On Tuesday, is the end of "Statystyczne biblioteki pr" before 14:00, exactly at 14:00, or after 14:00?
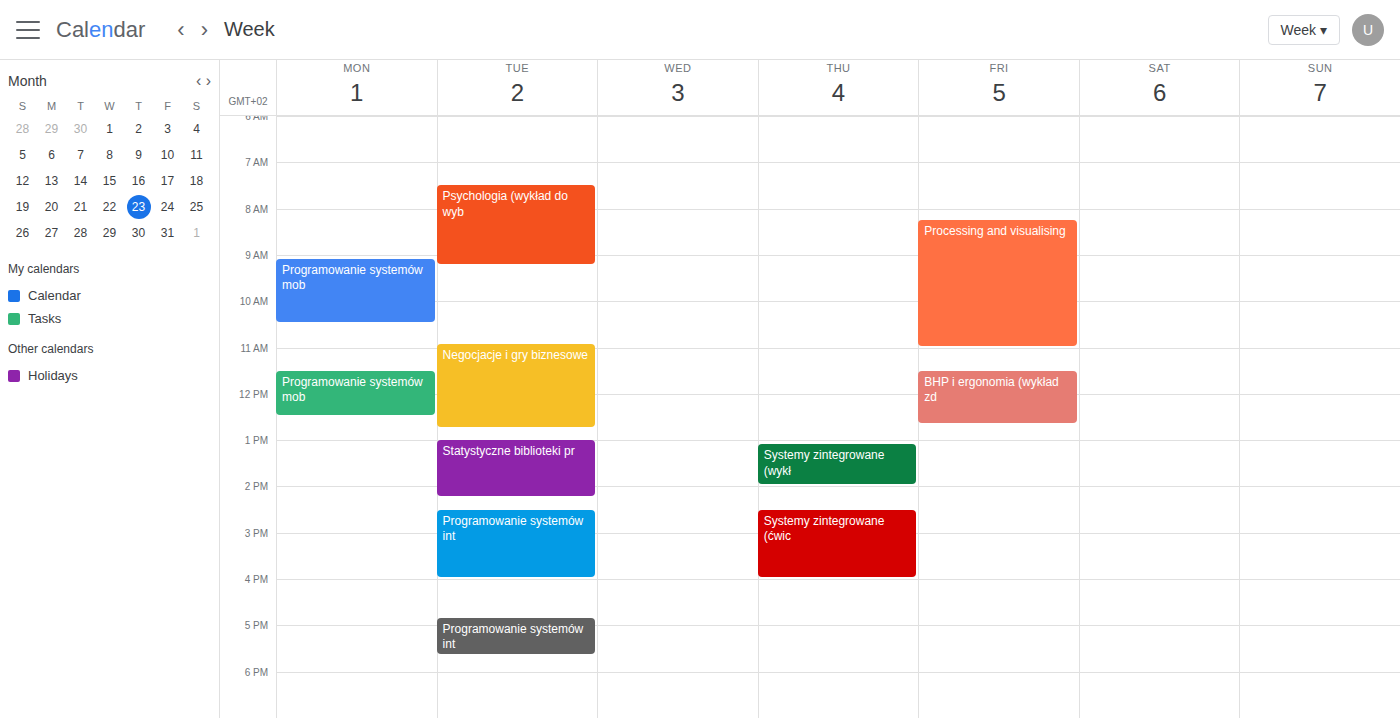
14:15 -- after 14:00, 15 minutes below the 14:00 line.